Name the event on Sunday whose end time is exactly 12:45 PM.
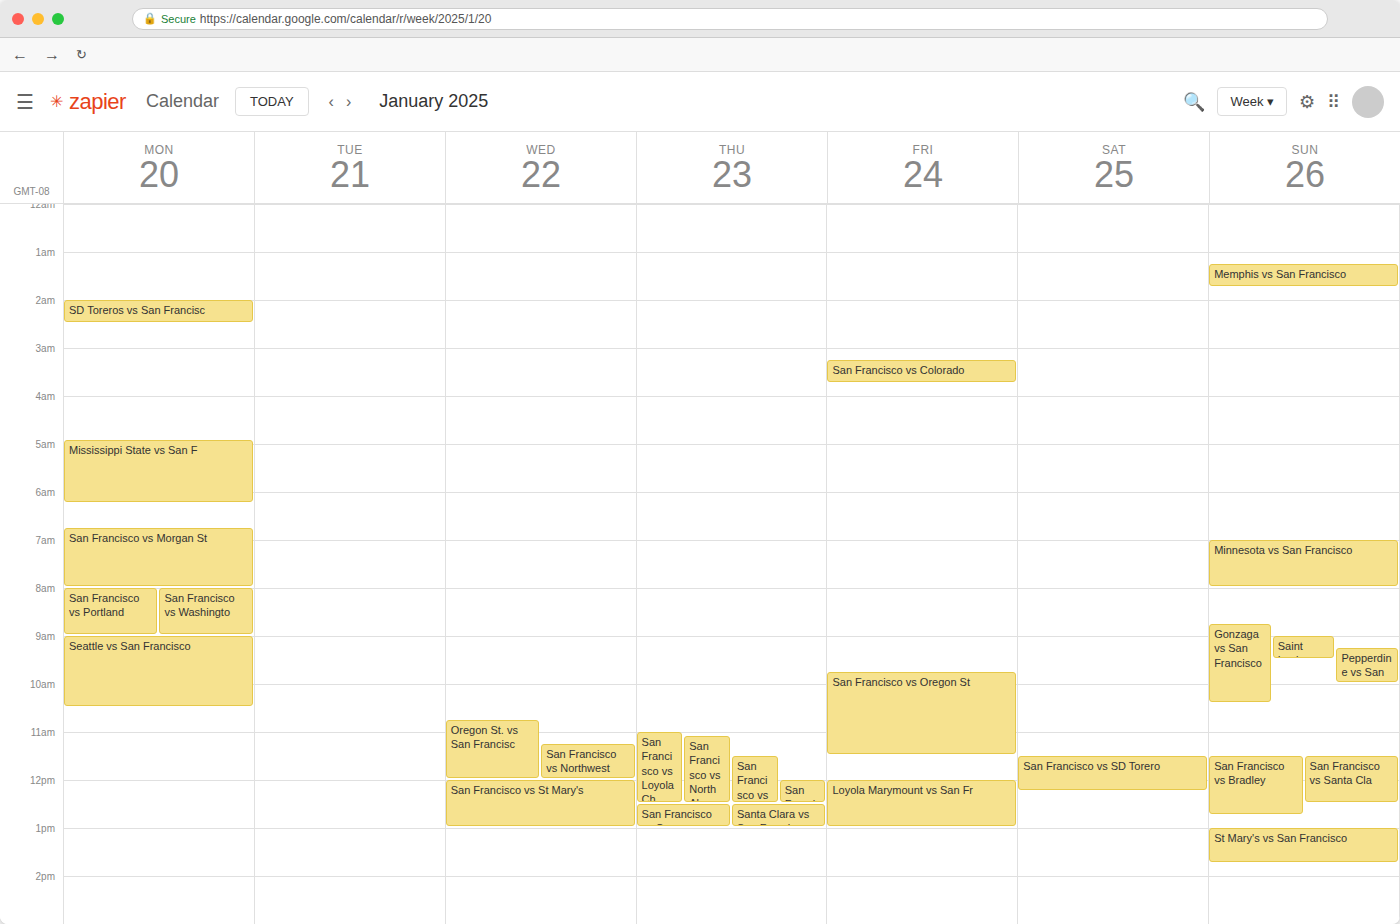
"San Francisco vs Bradley"